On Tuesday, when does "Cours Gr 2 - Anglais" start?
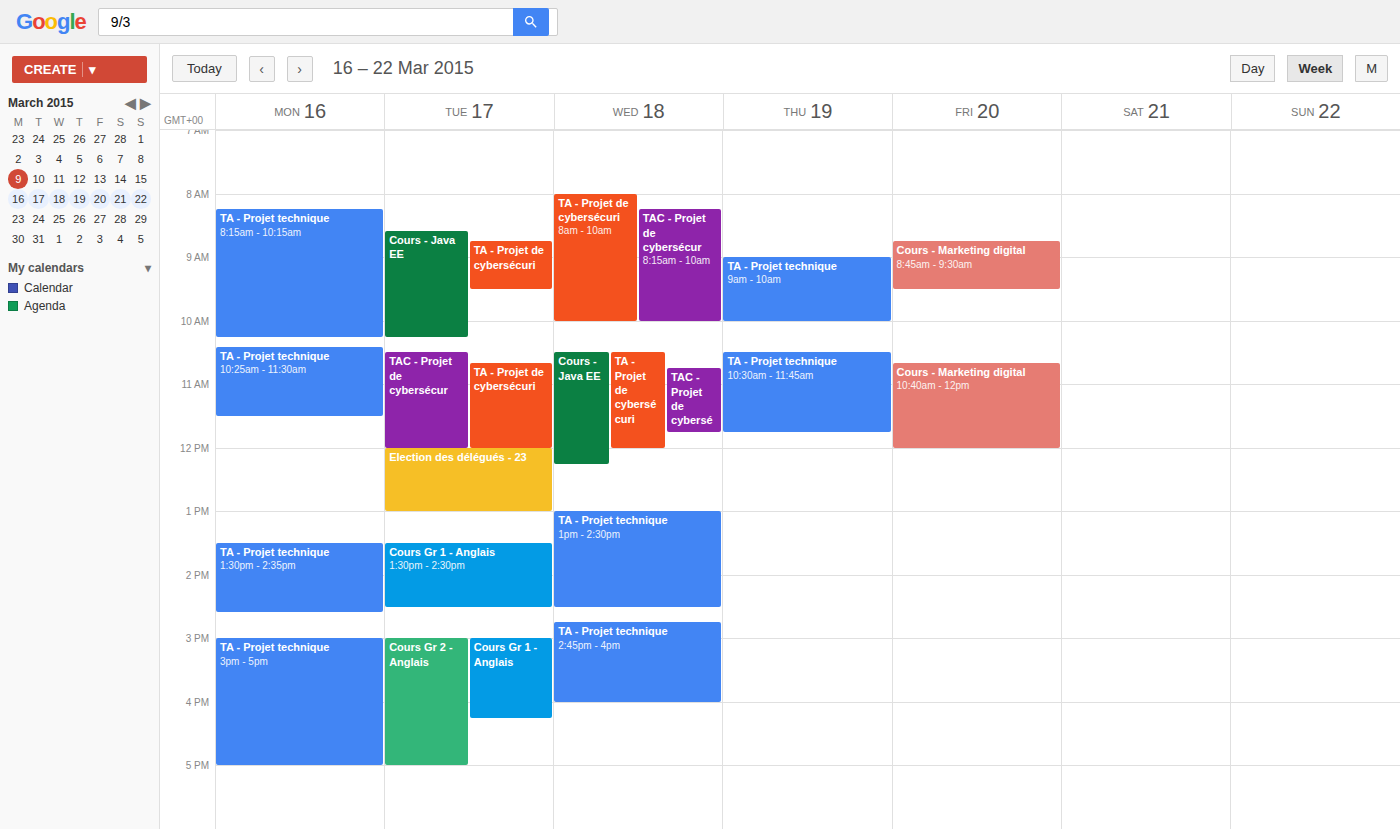
15:00